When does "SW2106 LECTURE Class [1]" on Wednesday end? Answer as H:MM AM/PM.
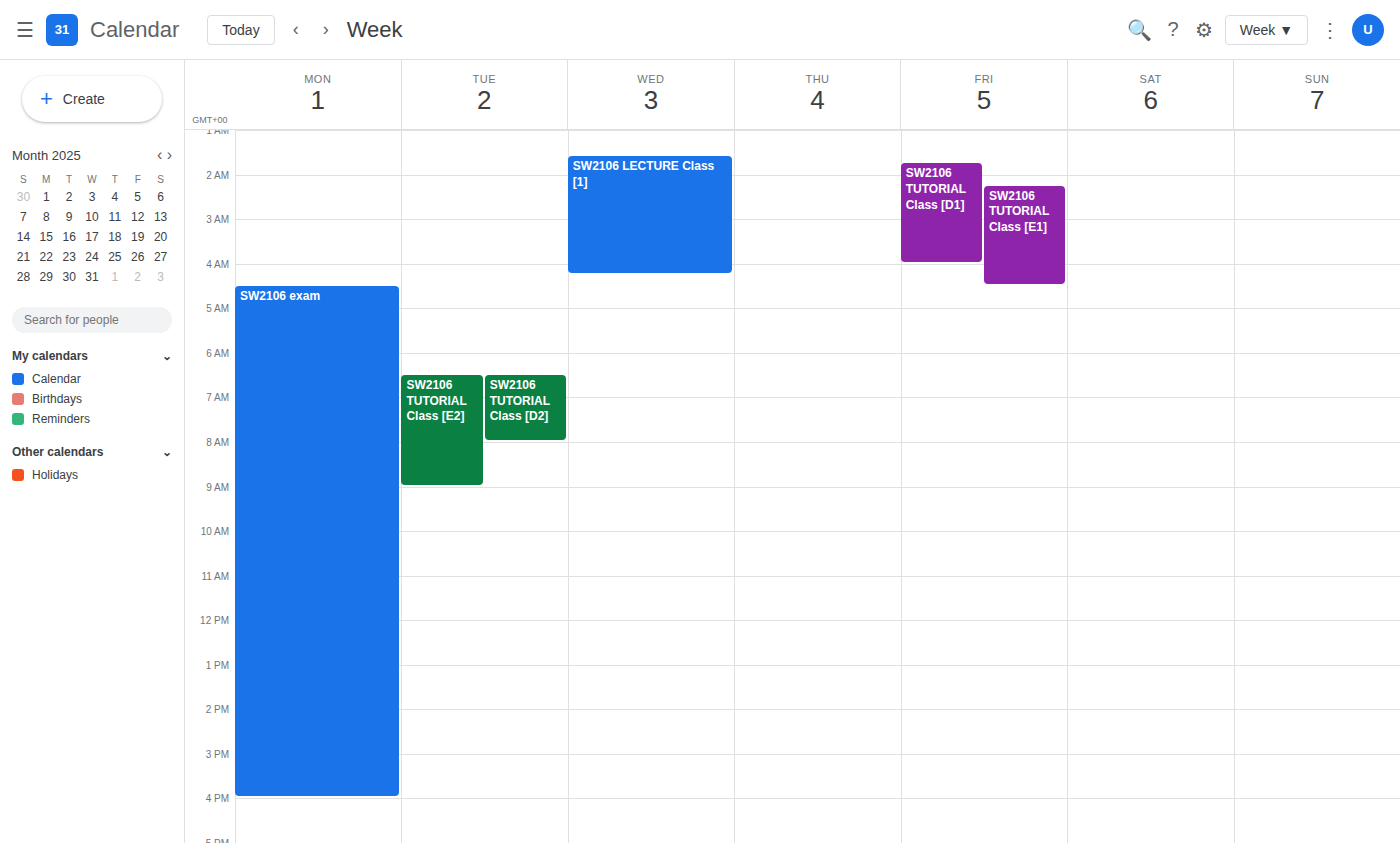
4:15 AM